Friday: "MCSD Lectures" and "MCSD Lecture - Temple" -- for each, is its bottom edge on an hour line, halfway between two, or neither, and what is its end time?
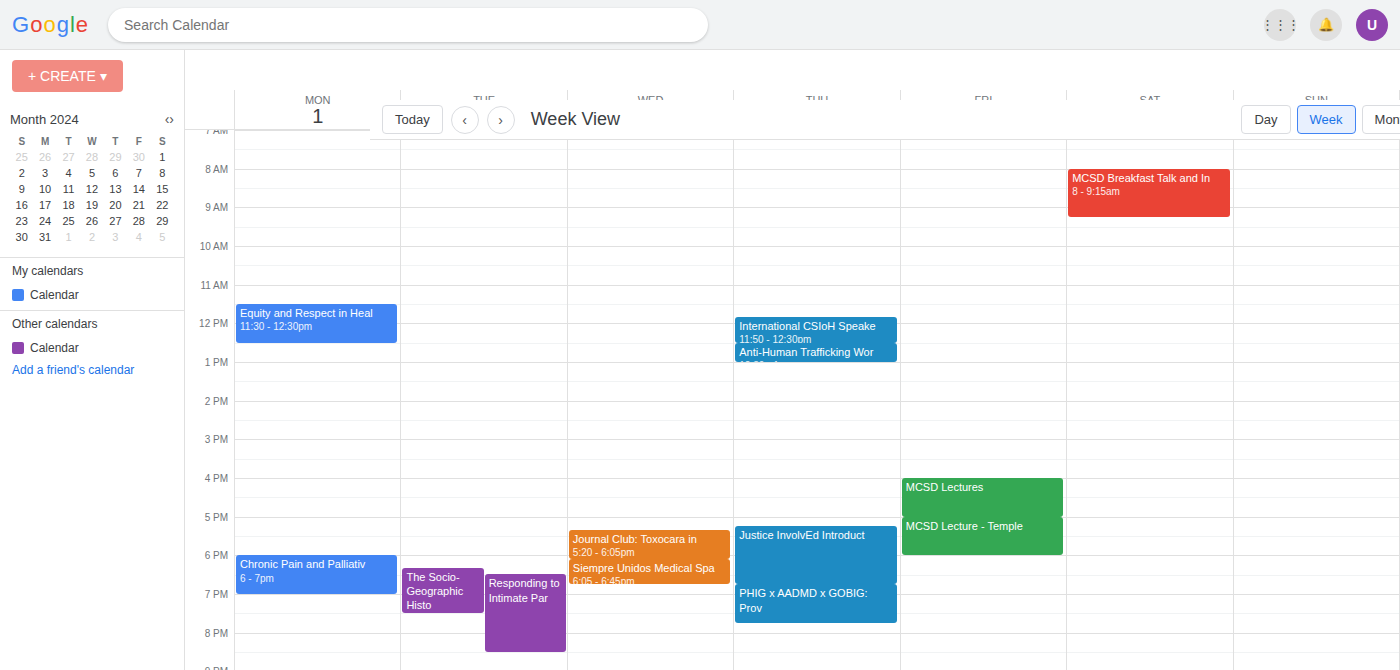
"MCSD Lectures": 17:00, exactly on the 17:00 line. "MCSD Lecture - Temple": 18:00, exactly on the 18:00 line.